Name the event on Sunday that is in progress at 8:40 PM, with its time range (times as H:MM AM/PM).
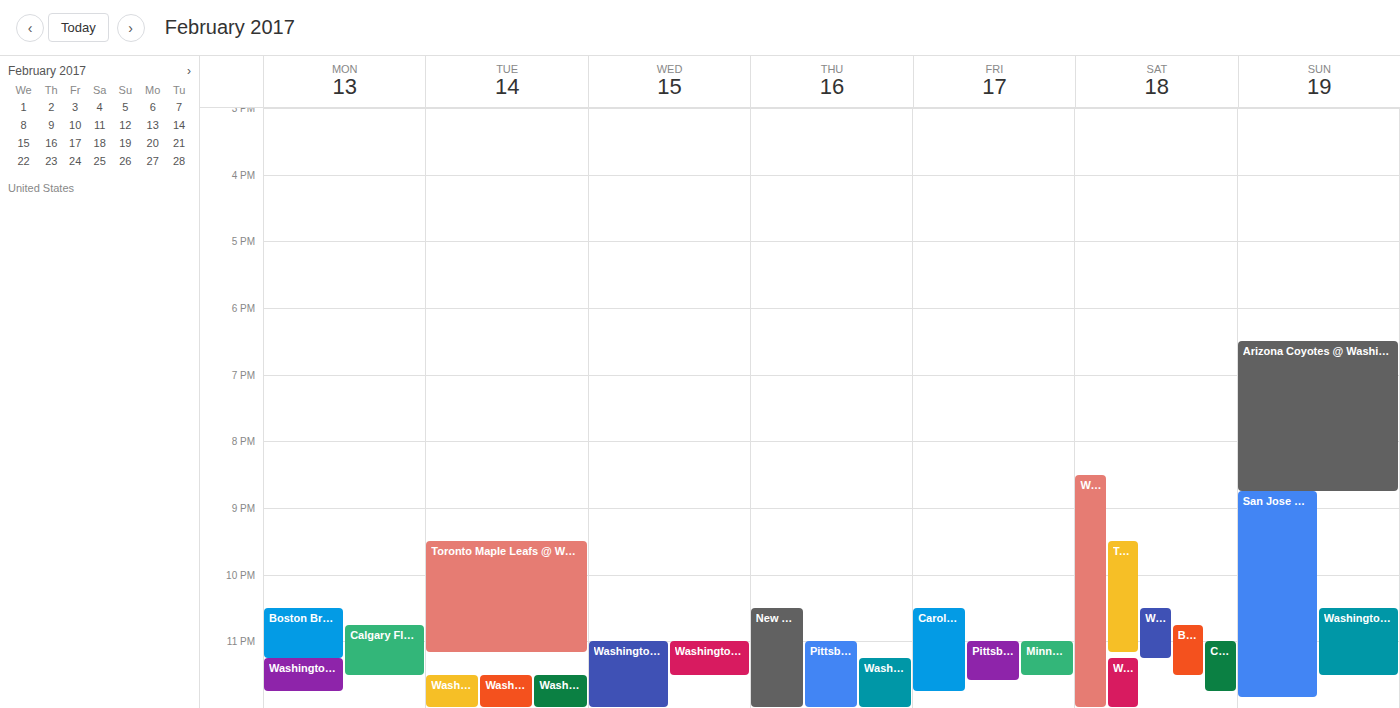
"Arizona Coyotes @ Washingt", 6:30 PM to 8:45 PM